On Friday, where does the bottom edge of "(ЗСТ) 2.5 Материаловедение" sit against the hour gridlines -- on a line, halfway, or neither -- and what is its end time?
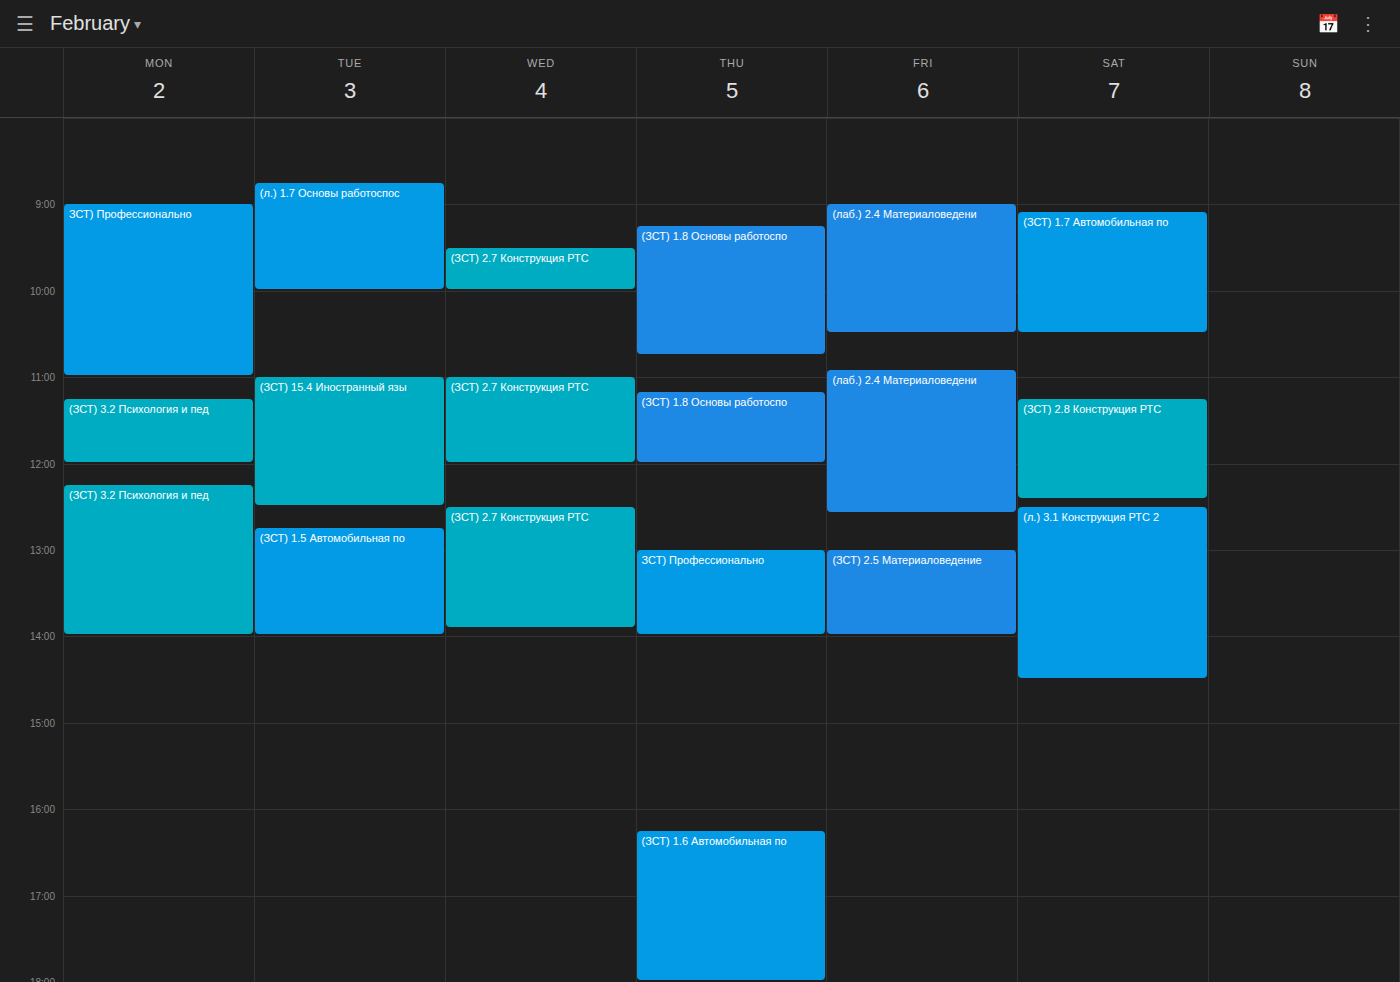
2:00 PM -- exactly on the 2 PM line.